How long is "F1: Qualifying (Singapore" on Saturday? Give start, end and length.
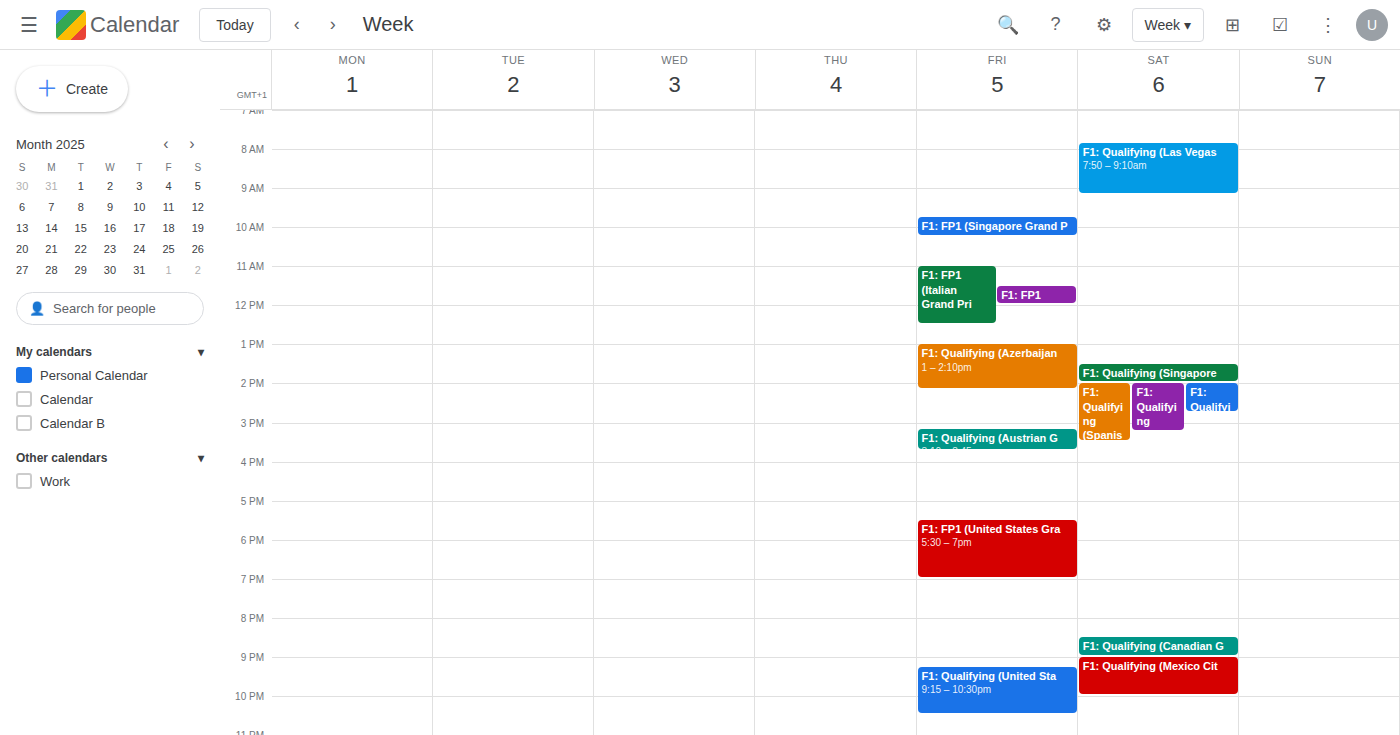
1:30 PM to 2:00 PM, 30 minutes